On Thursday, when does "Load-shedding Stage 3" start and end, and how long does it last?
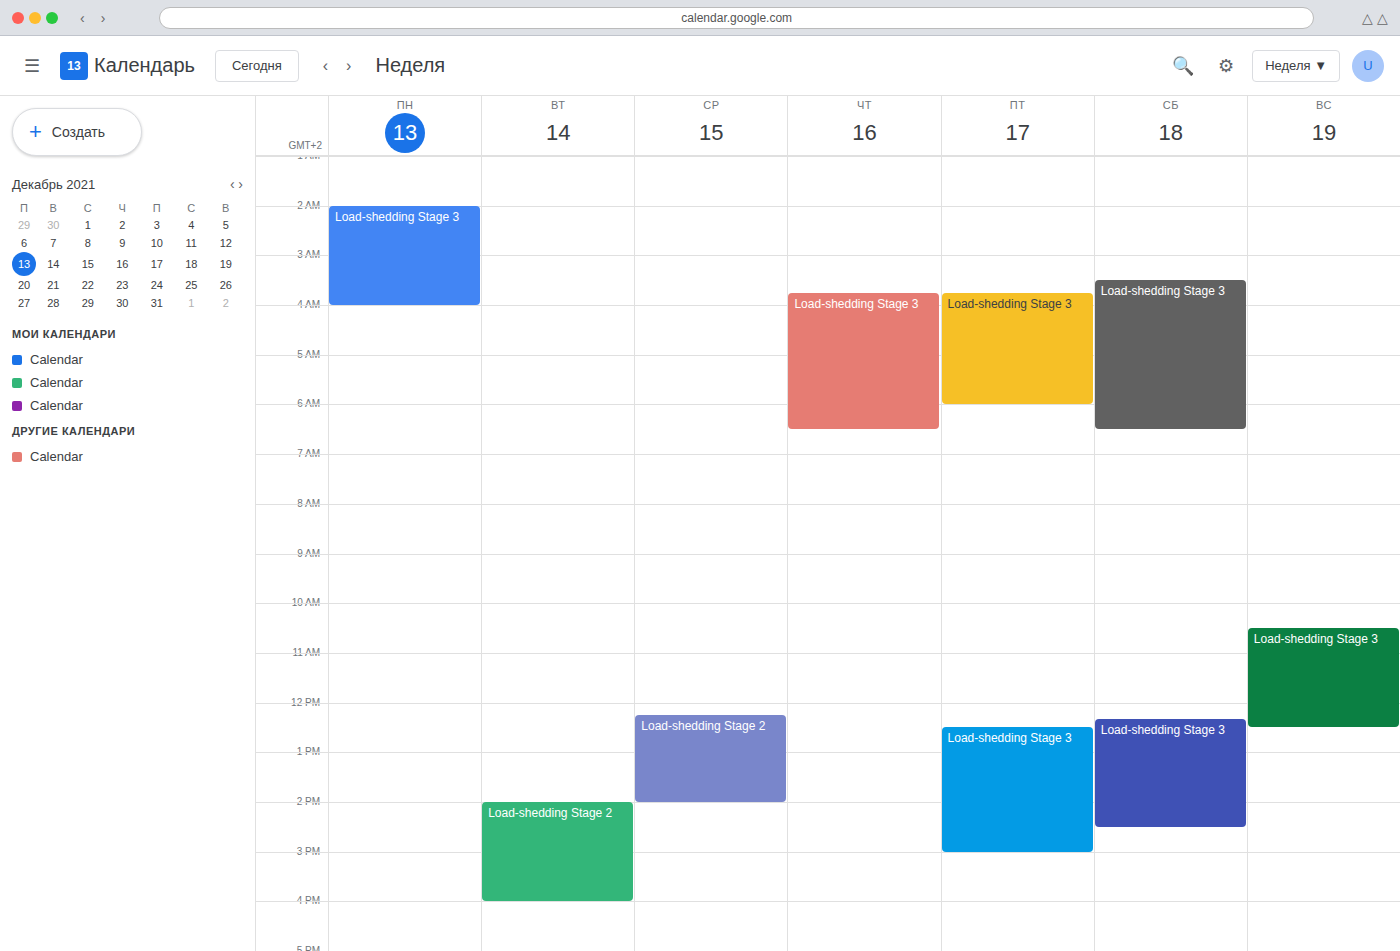
3:45 AM to 6:30 AM, 2 hours 45 minutes